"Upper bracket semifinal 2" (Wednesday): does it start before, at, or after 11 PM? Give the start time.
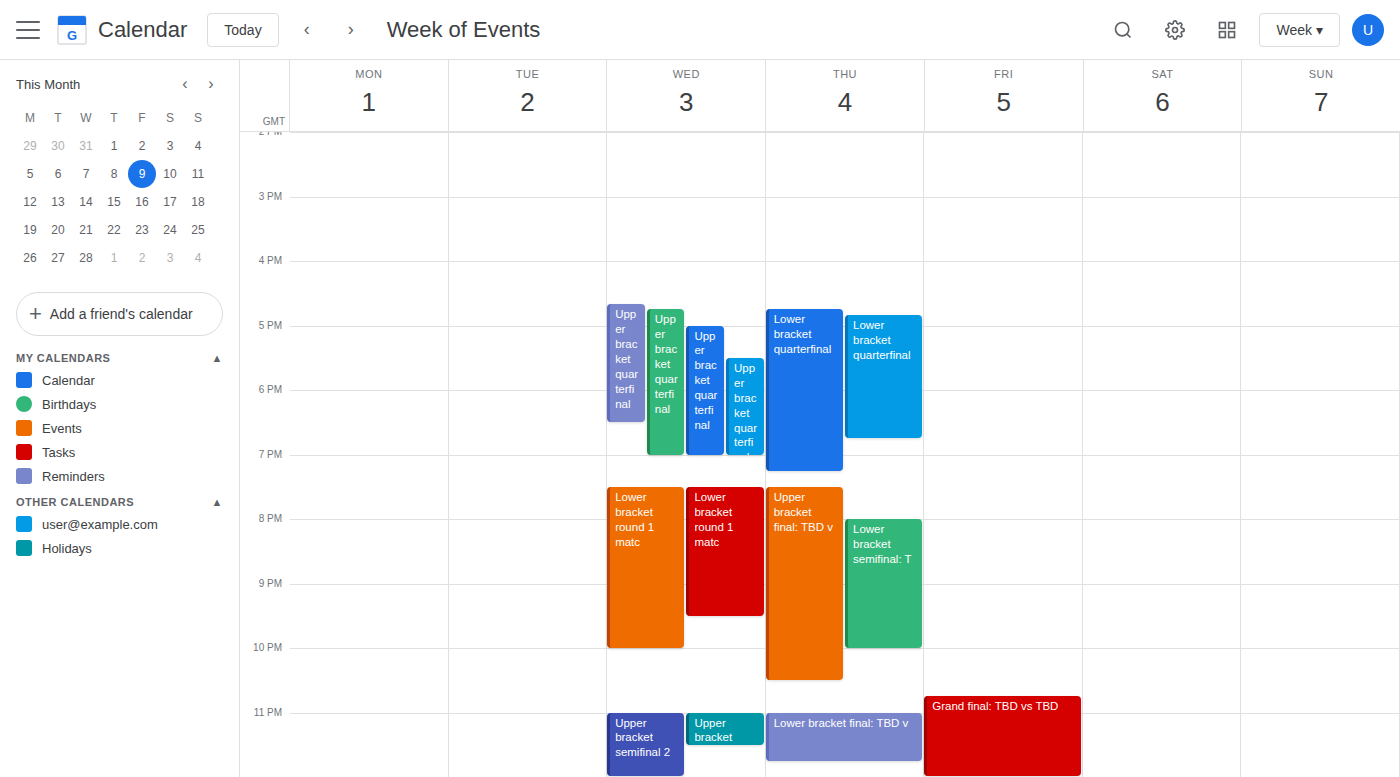
11:00 PM -- exactly at 11 PM, on the 11 PM line.